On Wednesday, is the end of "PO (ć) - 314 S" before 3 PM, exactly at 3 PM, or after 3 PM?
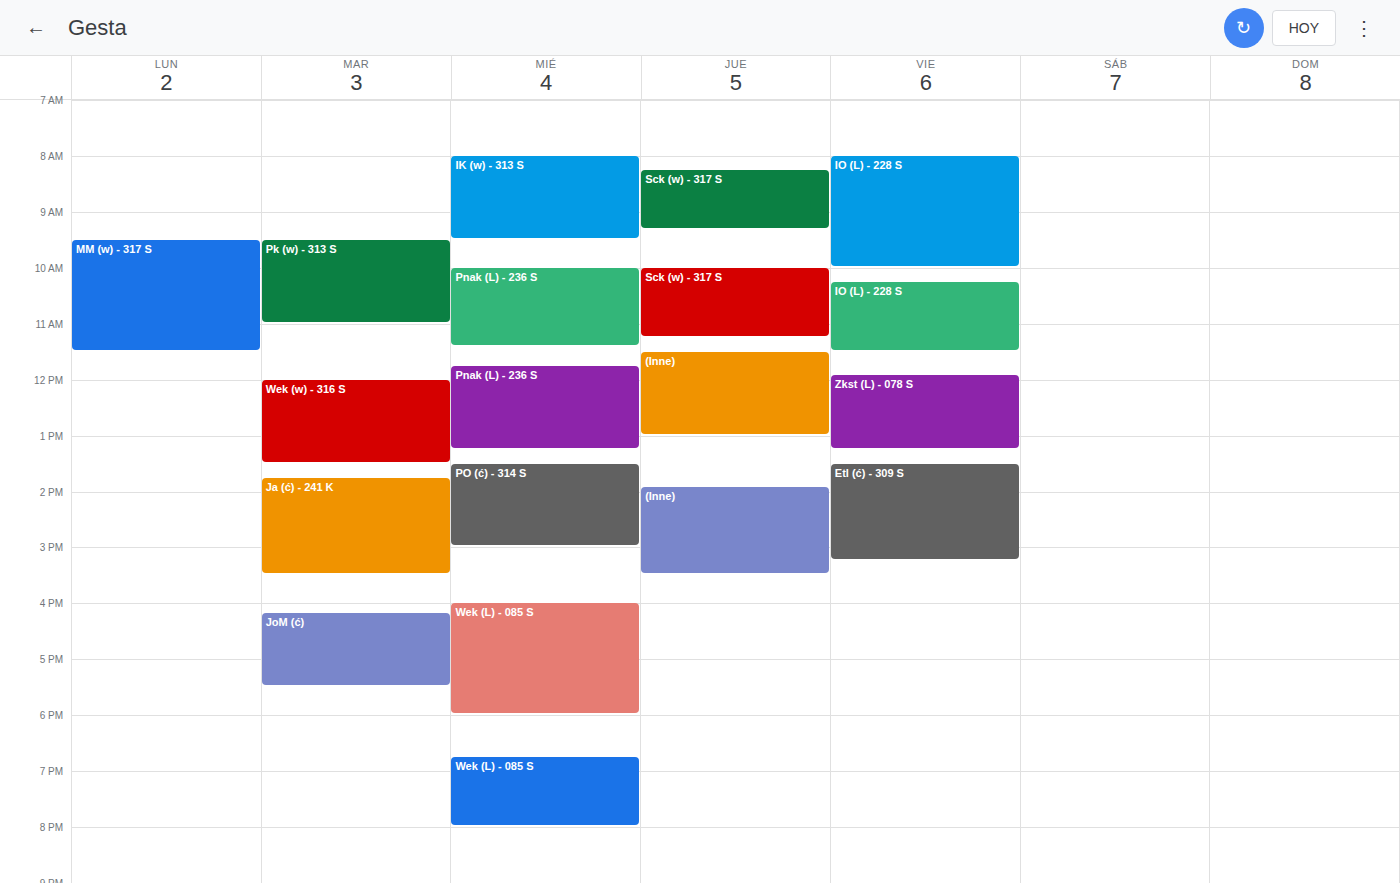
3:00 PM -- exactly at 3 PM, on the 3 PM line.